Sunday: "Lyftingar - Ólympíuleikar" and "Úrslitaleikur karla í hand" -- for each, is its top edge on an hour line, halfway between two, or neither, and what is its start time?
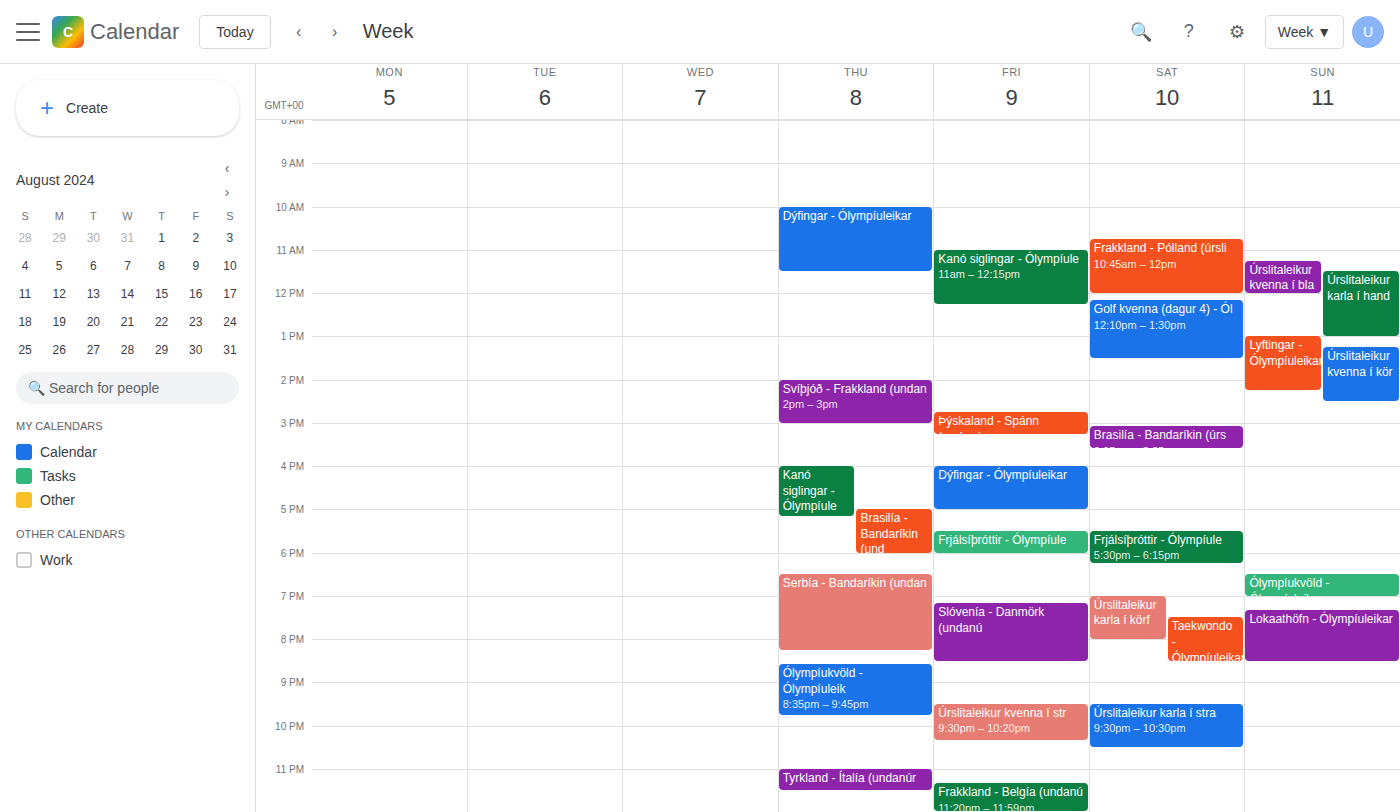
"Lyftingar - Ólympíuleikar": 1:00 PM, exactly on the 1 PM line. "Úrslitaleikur karla í hand": 11:30 AM, halfway between the 11 AM and 12 PM lines.